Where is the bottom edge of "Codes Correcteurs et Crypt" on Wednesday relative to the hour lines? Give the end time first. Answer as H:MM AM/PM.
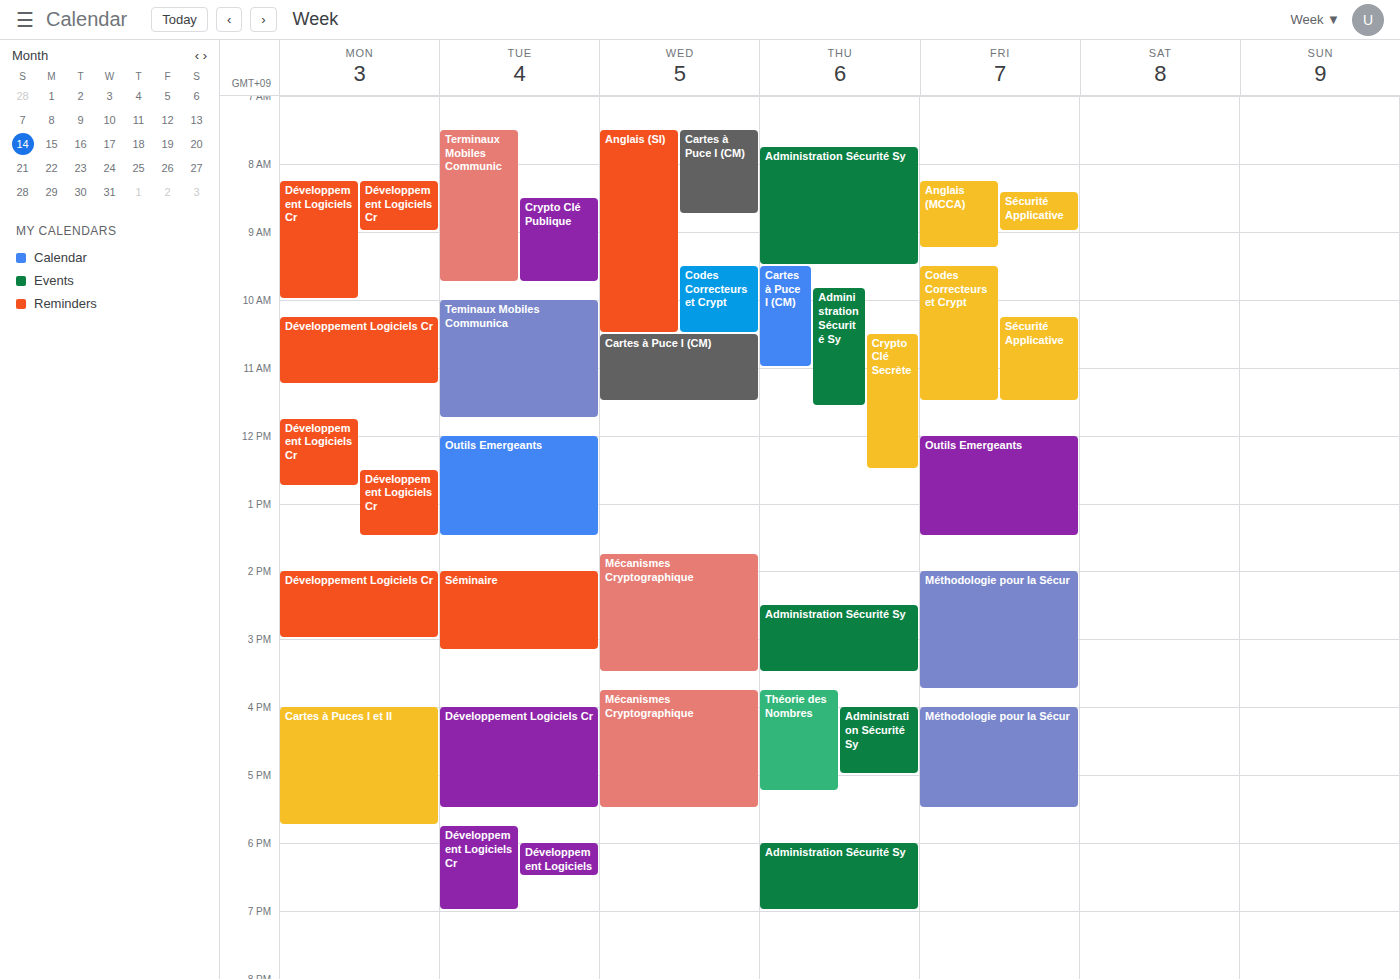
10:30 AM -- halfway between the 10 AM and 11 AM lines.